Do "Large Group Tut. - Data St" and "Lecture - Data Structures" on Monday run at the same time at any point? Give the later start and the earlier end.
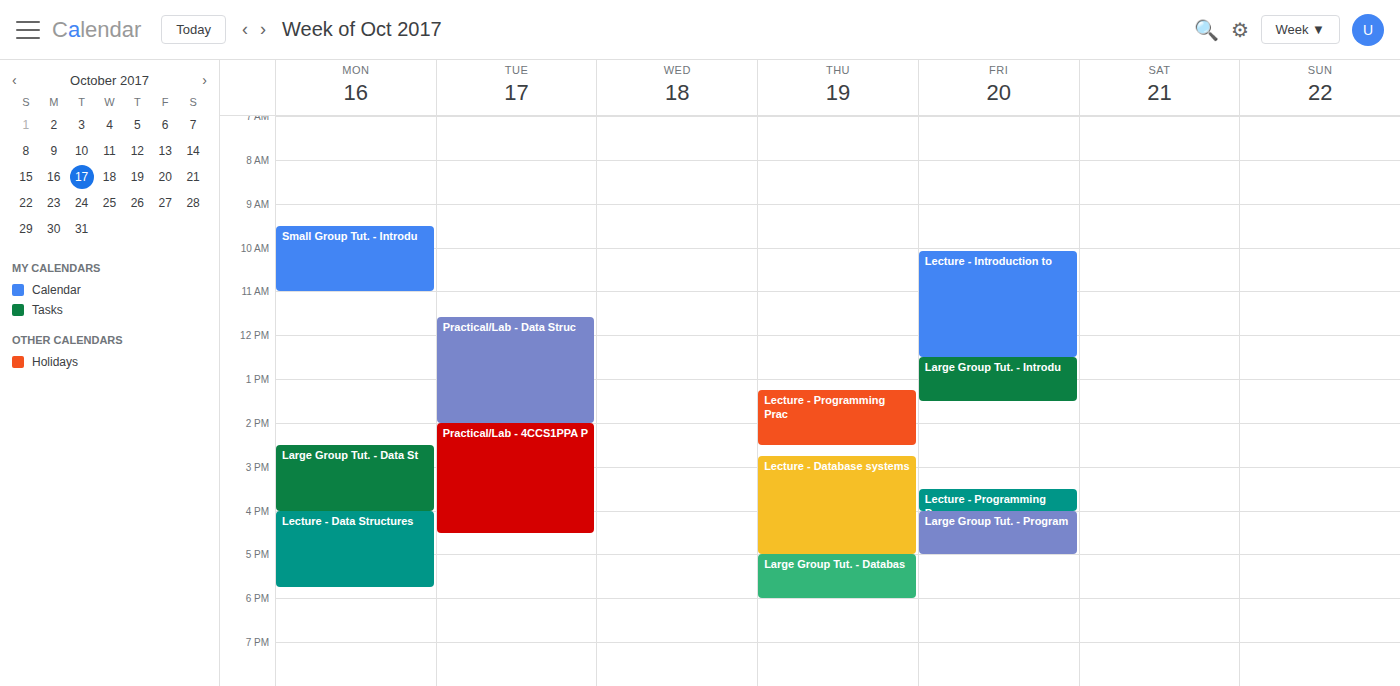
"Large Group Tut. - Data St" ends at 4:00 PM, exactly when "Lecture - Data Structures" starts -- they touch but do not overlap.